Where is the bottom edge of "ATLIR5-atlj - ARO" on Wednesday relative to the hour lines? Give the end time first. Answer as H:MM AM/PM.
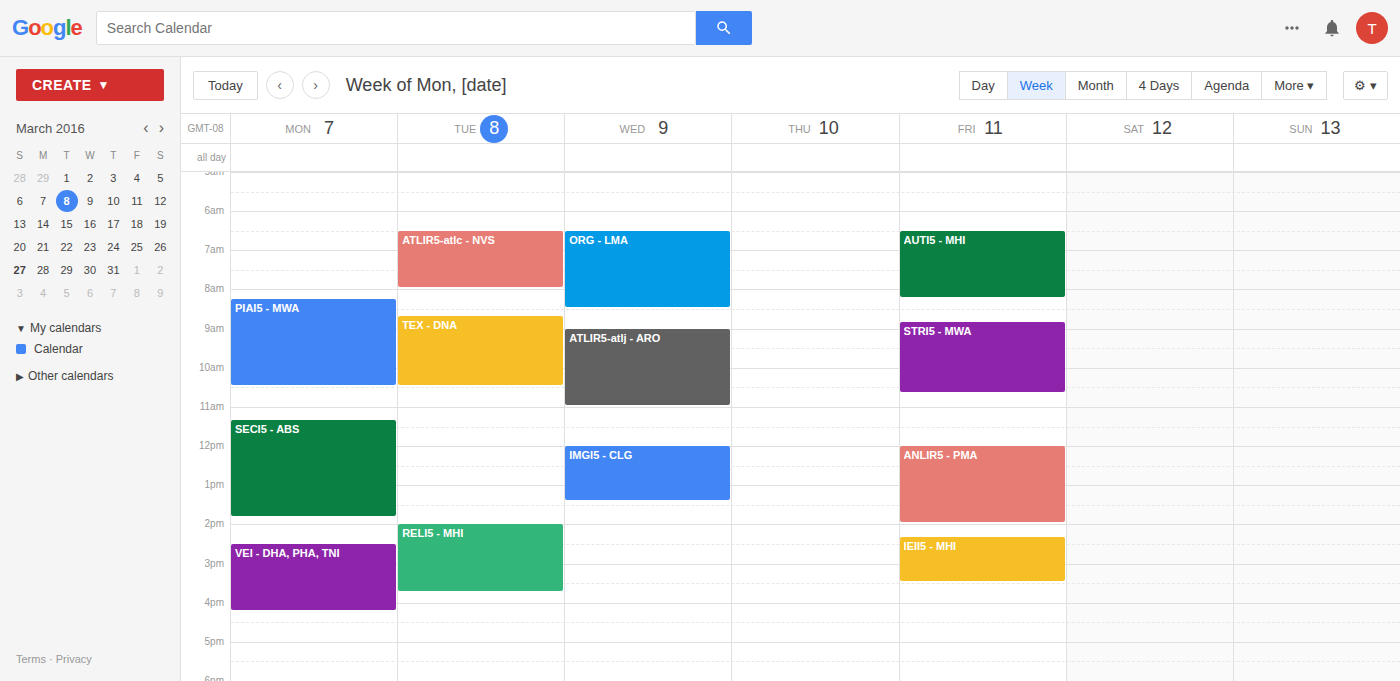
11:00 AM -- exactly on the 11 AM line.